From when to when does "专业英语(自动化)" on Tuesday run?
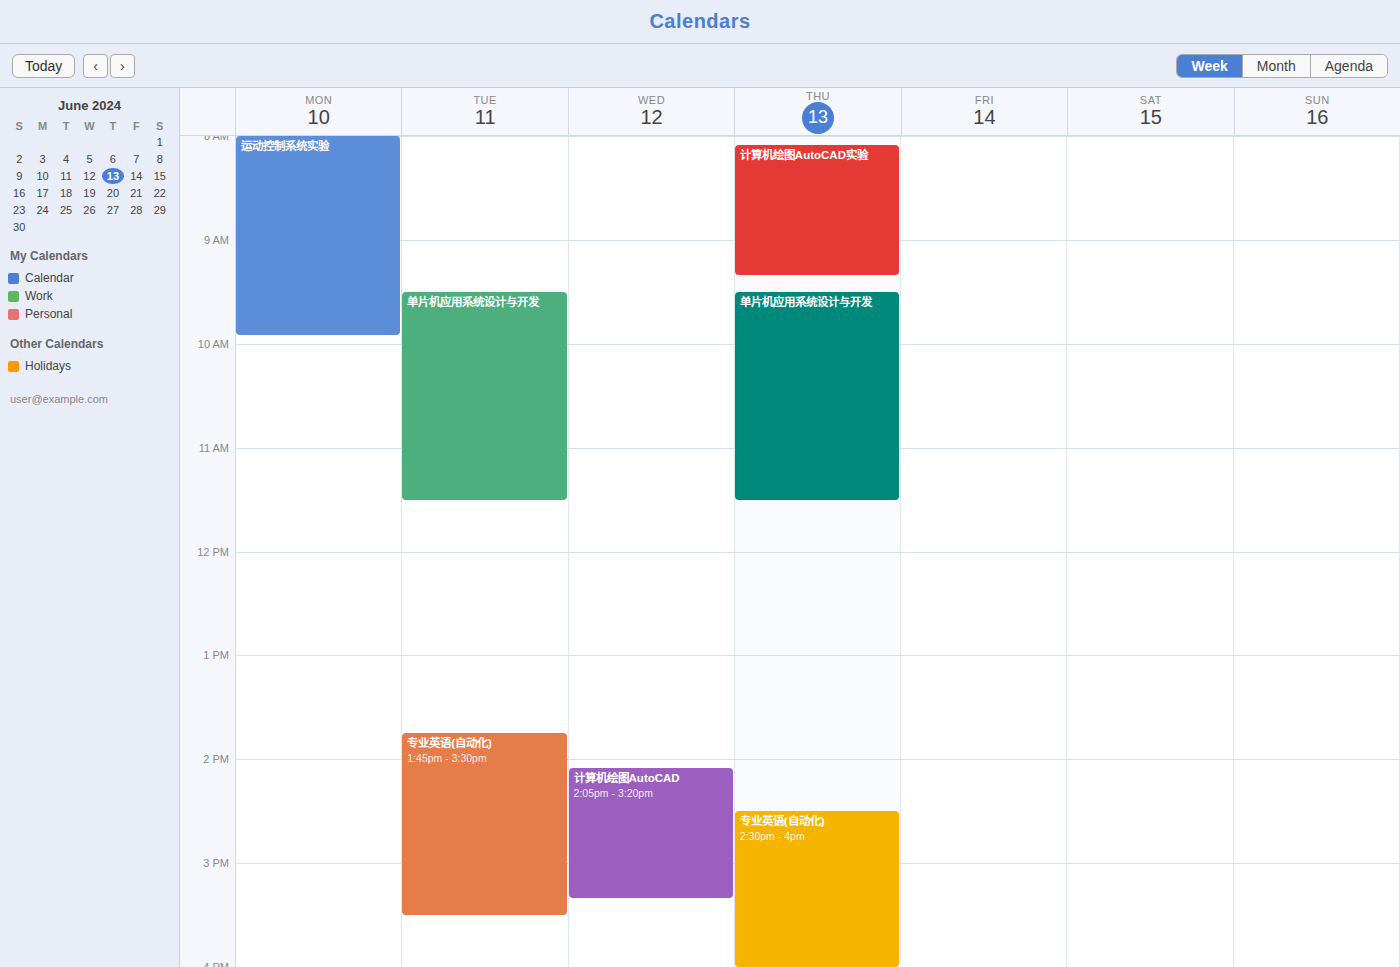
13:45 to 15:30